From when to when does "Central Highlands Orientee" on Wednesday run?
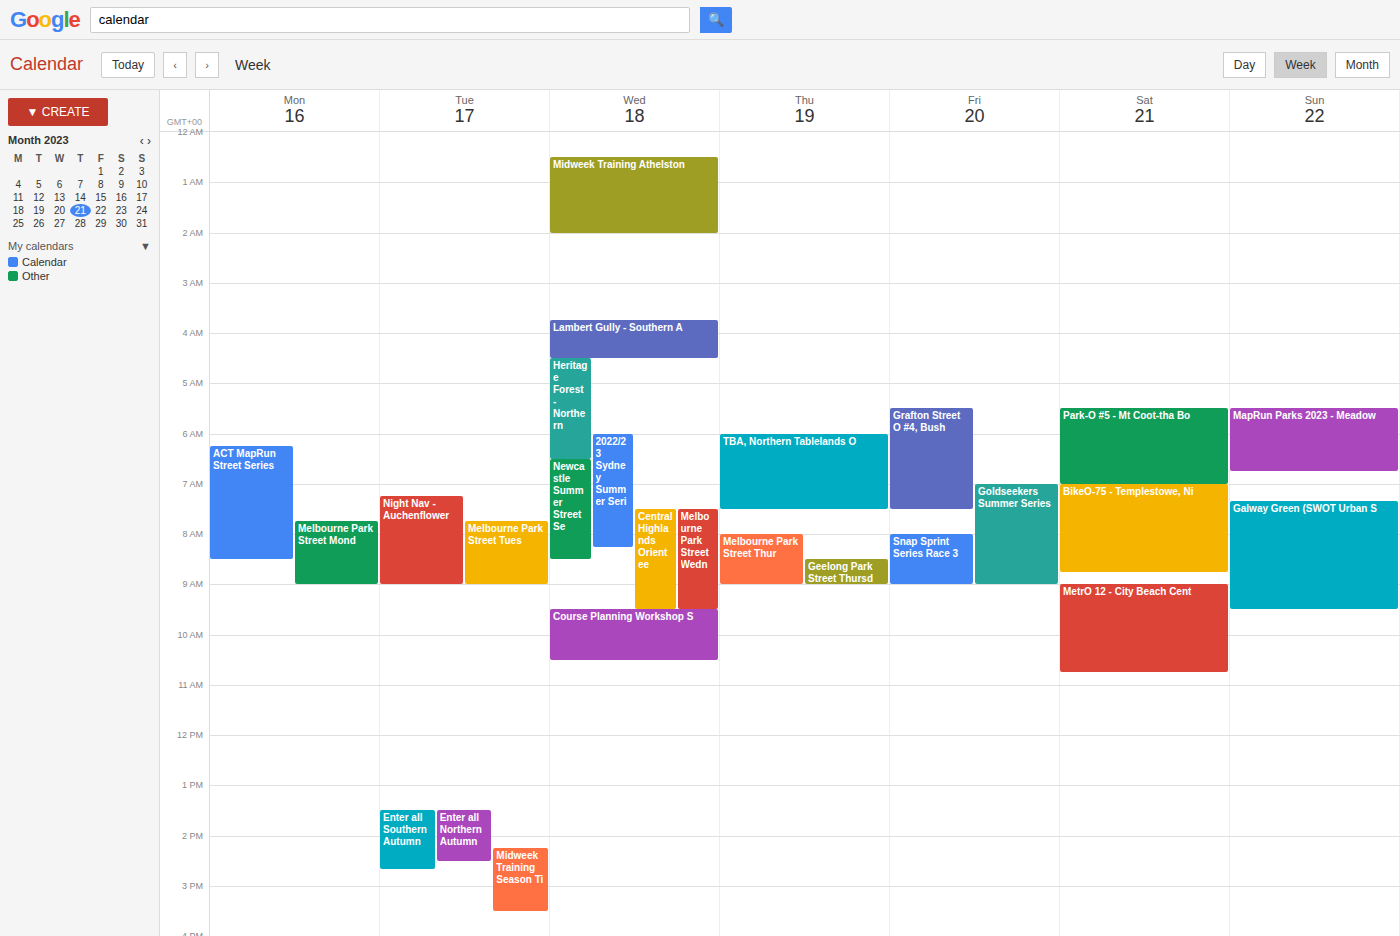
7:30 AM to 9:30 AM